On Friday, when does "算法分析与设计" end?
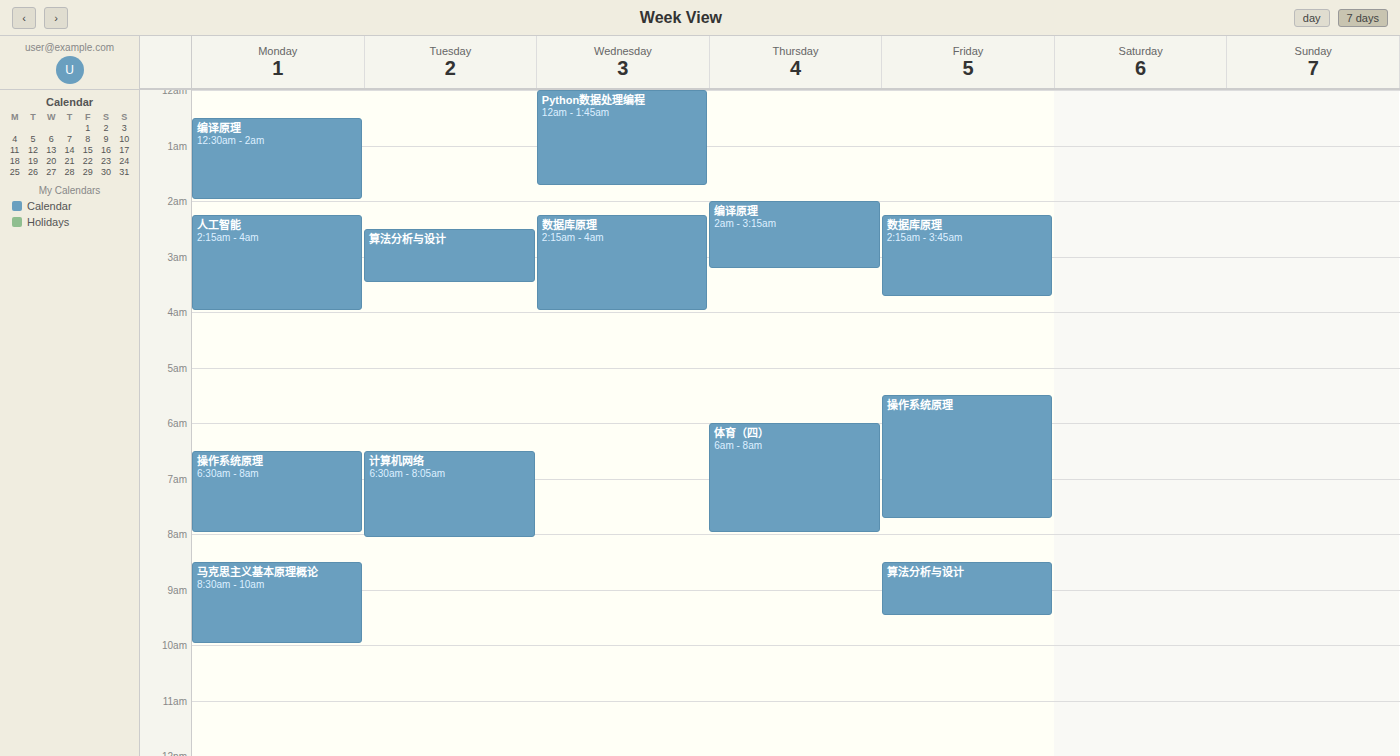
9:30 AM